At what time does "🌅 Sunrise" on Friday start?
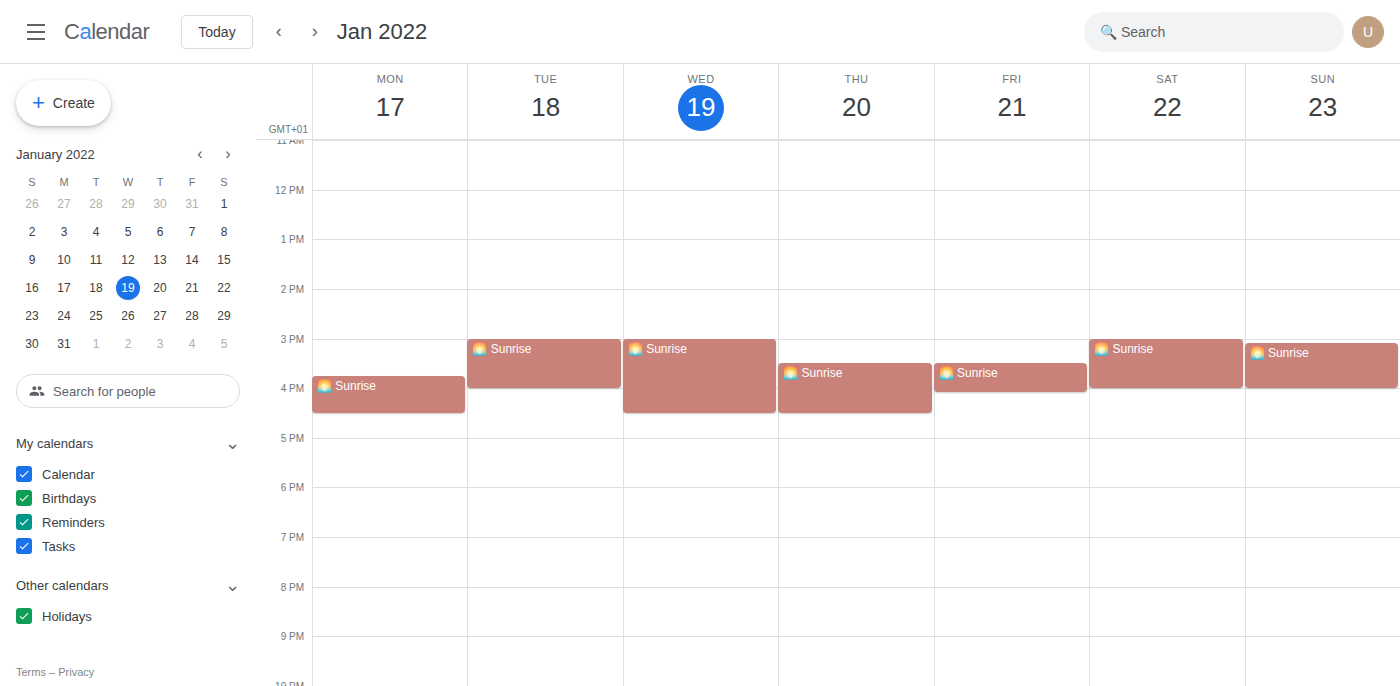
3:30 PM